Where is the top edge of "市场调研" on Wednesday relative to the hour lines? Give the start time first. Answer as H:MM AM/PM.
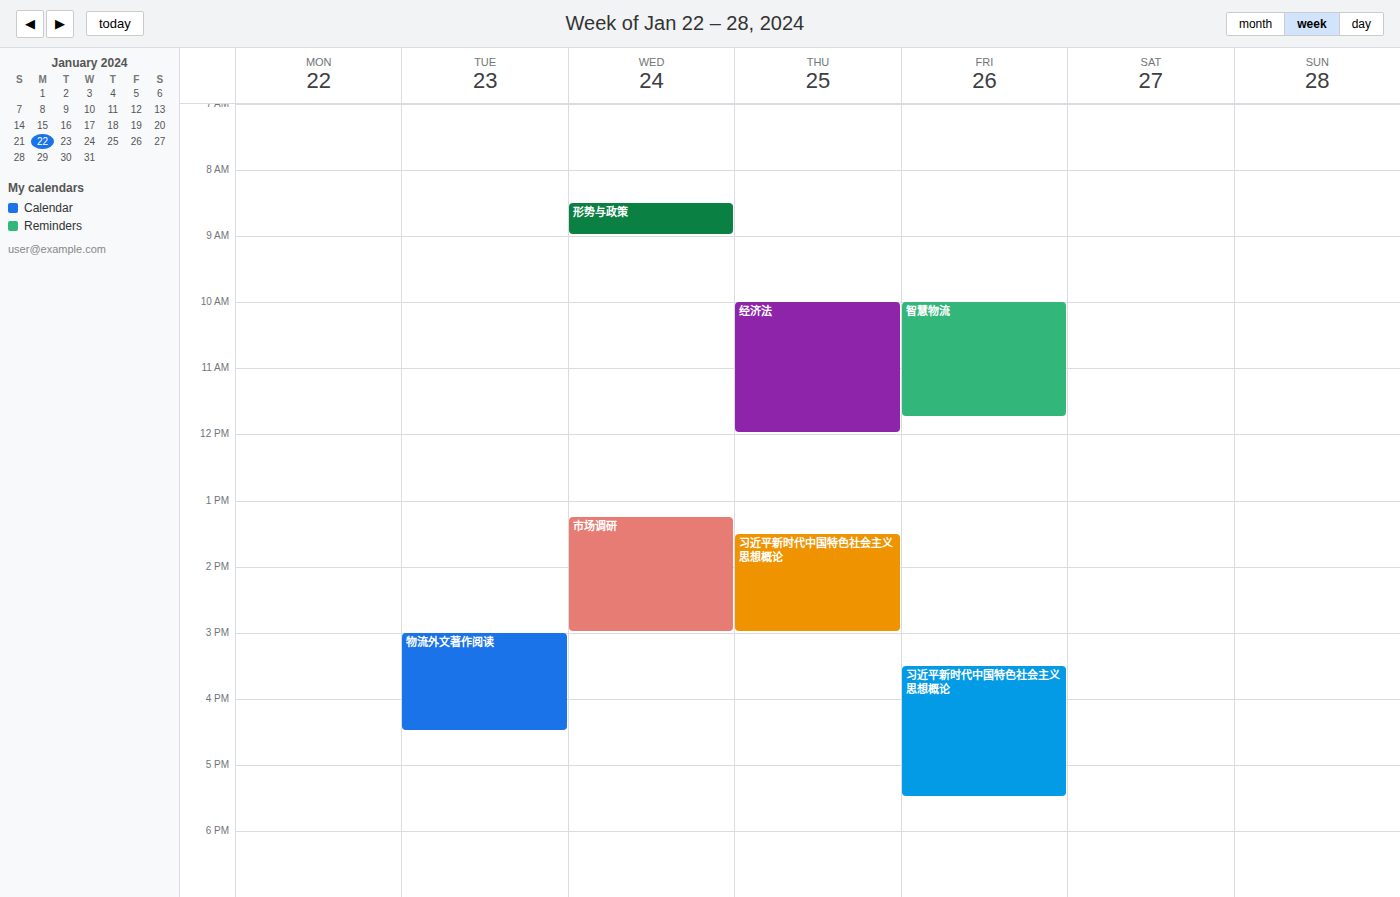
1:15 PM -- neither: a quarter of the way from the 1 PM line to the 2 PM line.